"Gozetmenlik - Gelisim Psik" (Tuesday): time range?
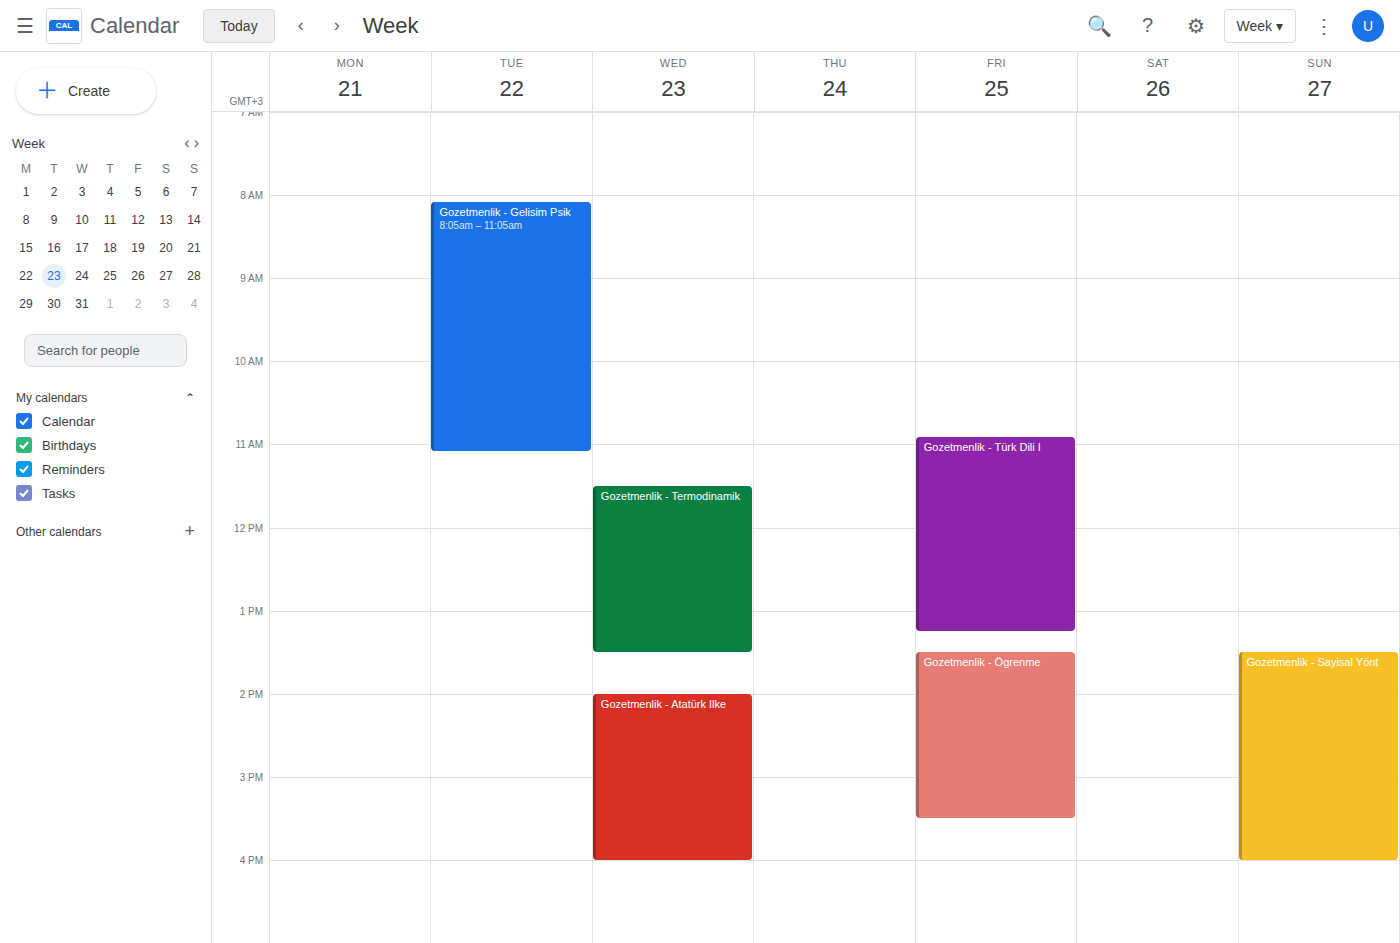
8:05 AM to 11:05 AM